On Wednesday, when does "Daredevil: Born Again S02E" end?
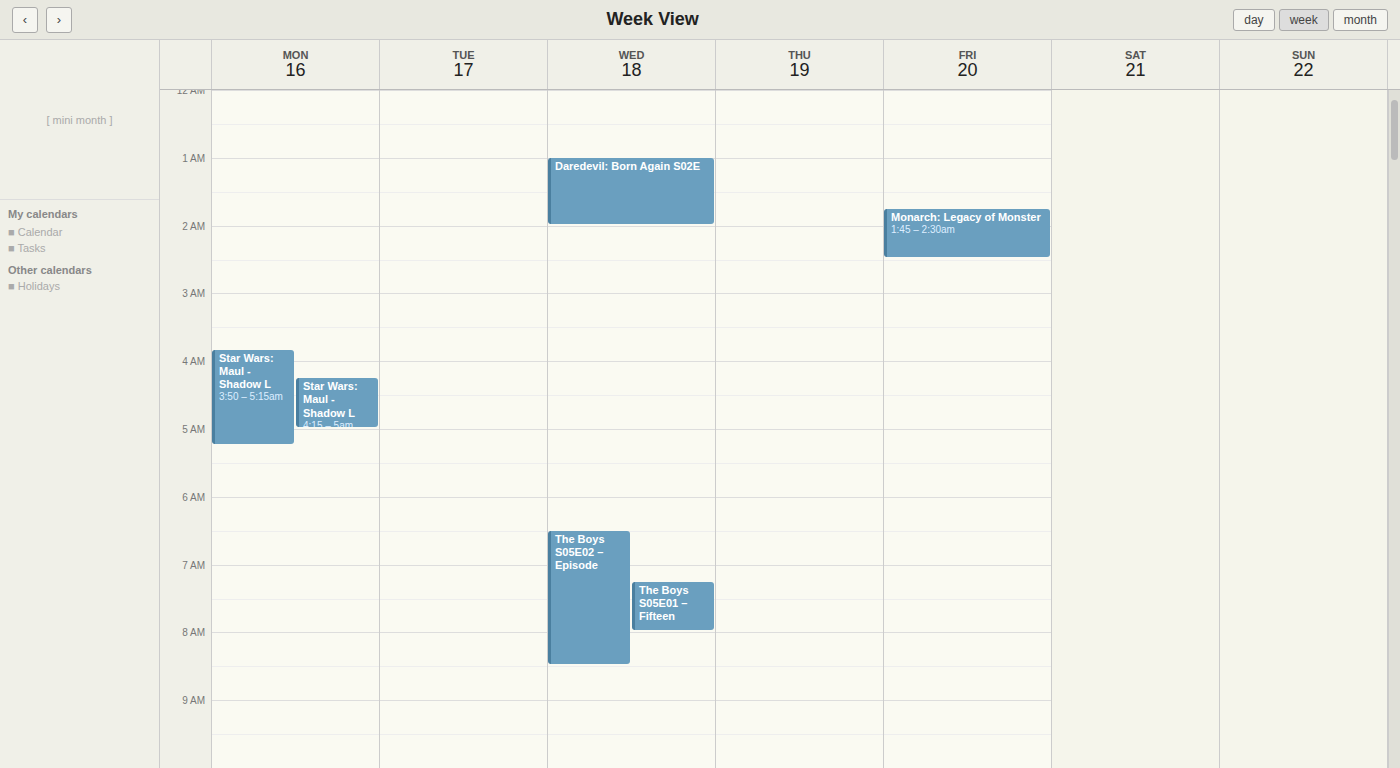
2:00 AM